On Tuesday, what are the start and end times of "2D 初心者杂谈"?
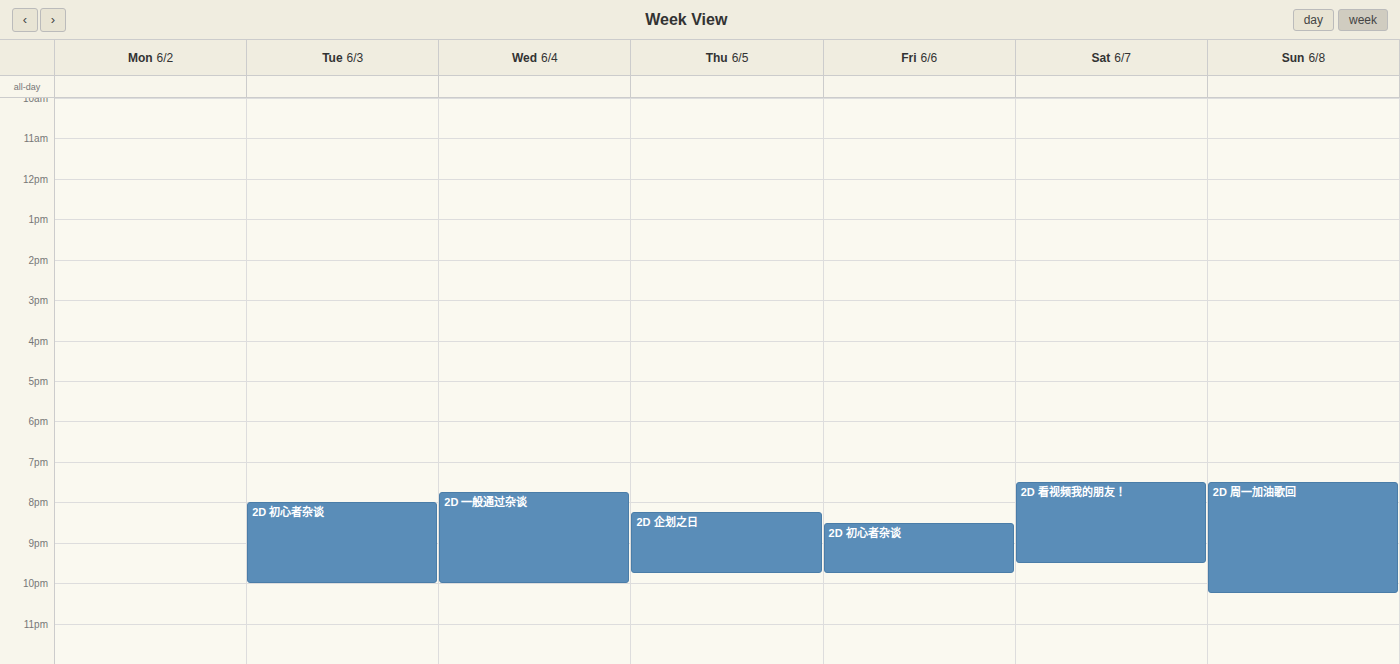
8:00 PM to 10:00 PM